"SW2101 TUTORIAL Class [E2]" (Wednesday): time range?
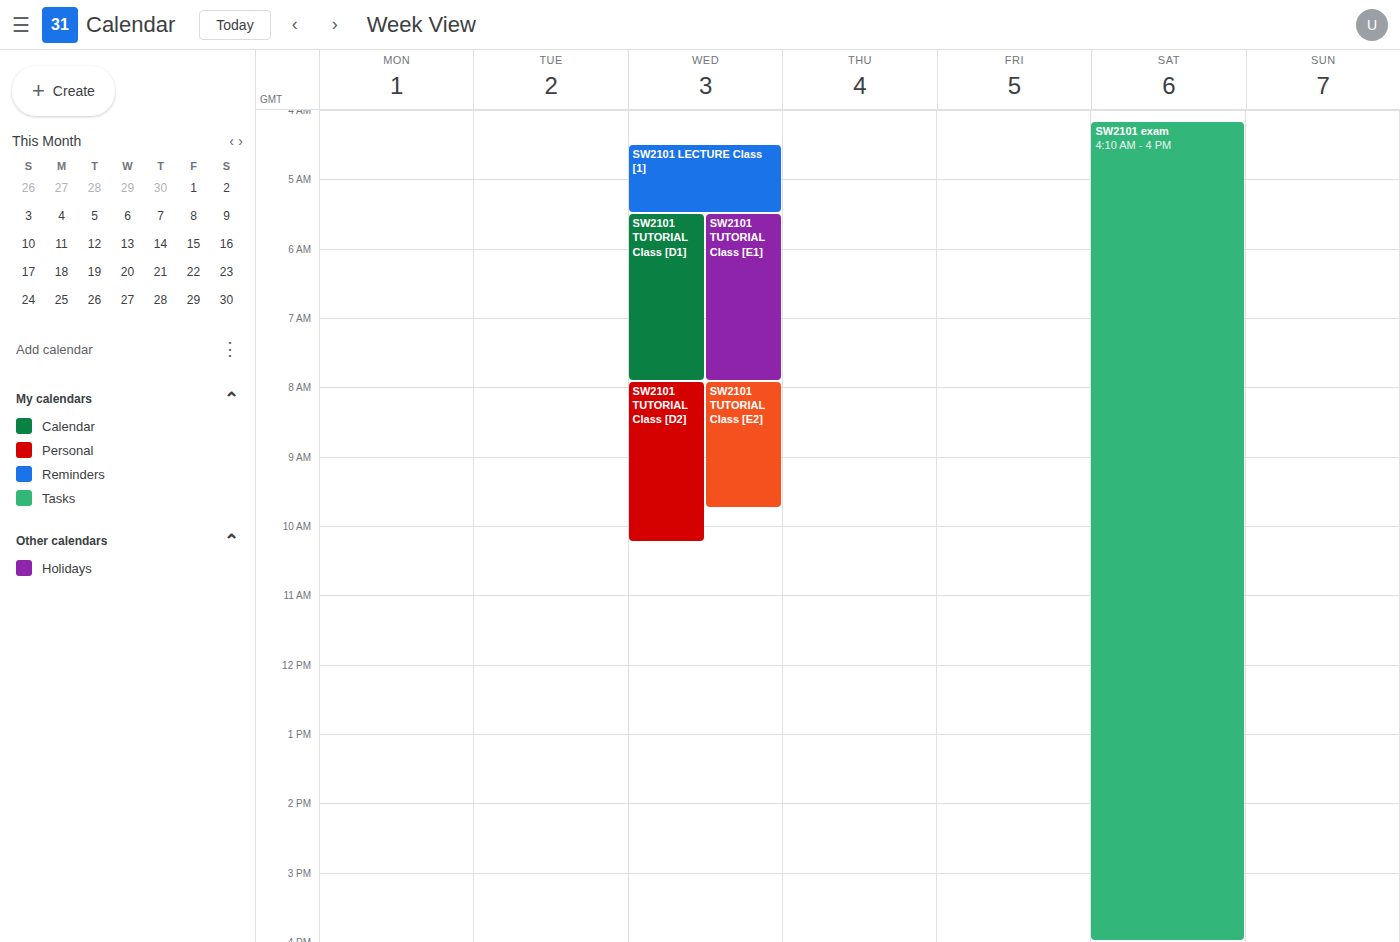
7:55 AM to 9:45 AM